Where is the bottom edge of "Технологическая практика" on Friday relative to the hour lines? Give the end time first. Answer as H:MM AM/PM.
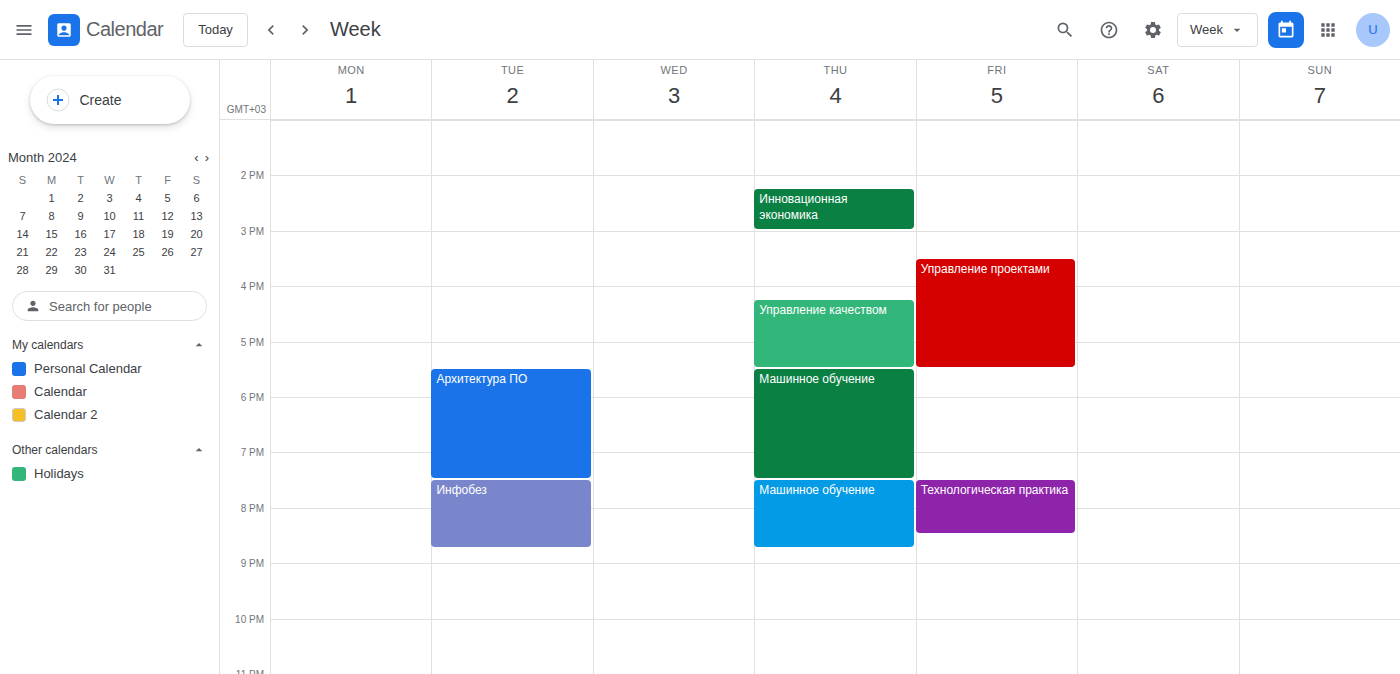
8:30 PM -- halfway between the 8 PM and 9 PM lines.